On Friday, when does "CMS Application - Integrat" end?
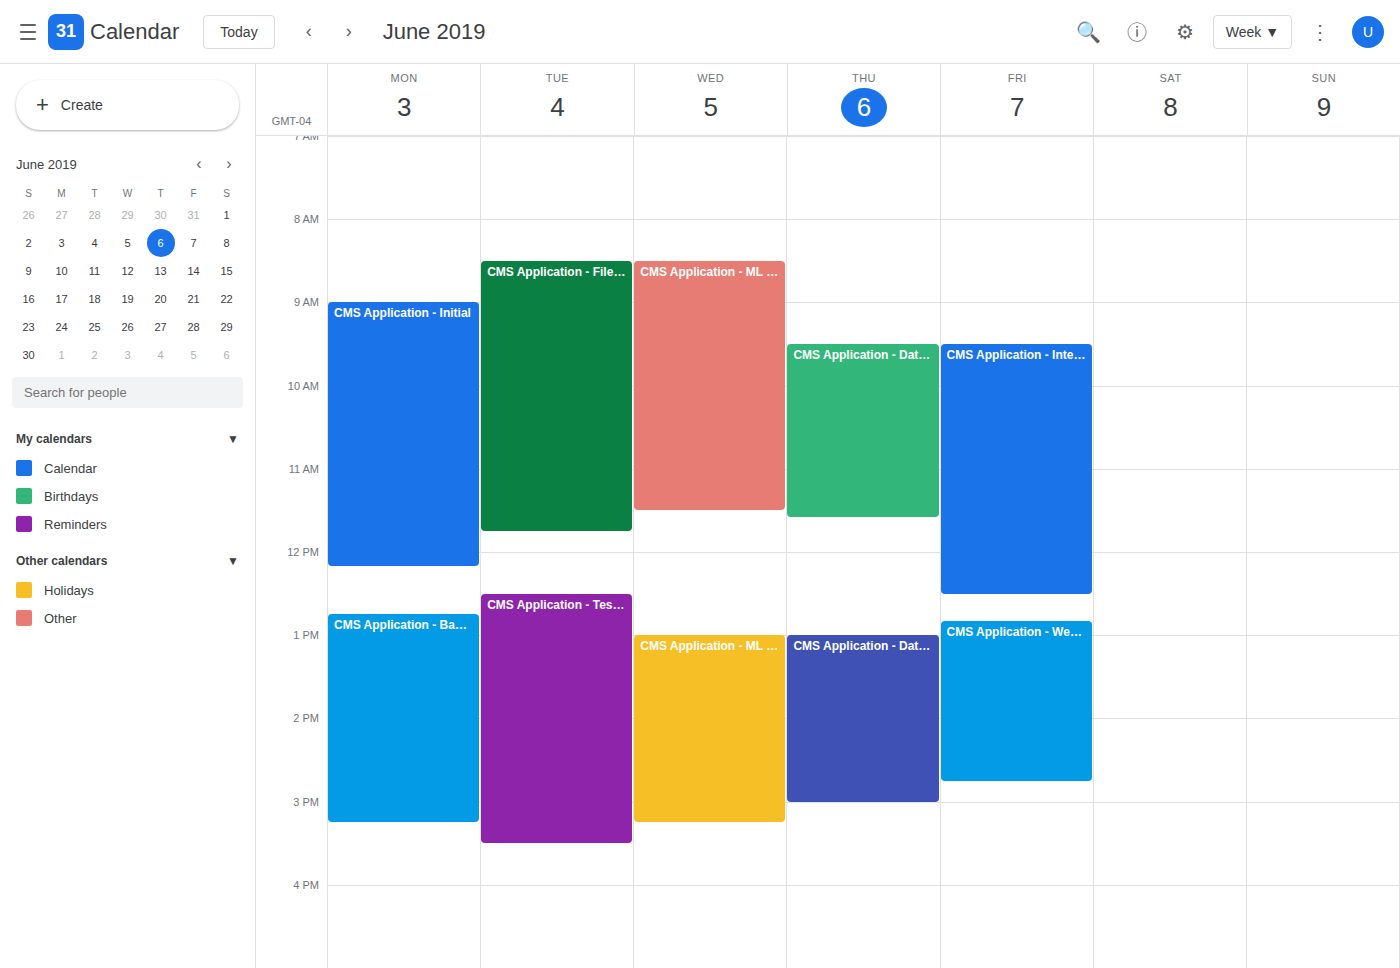
12:30 PM